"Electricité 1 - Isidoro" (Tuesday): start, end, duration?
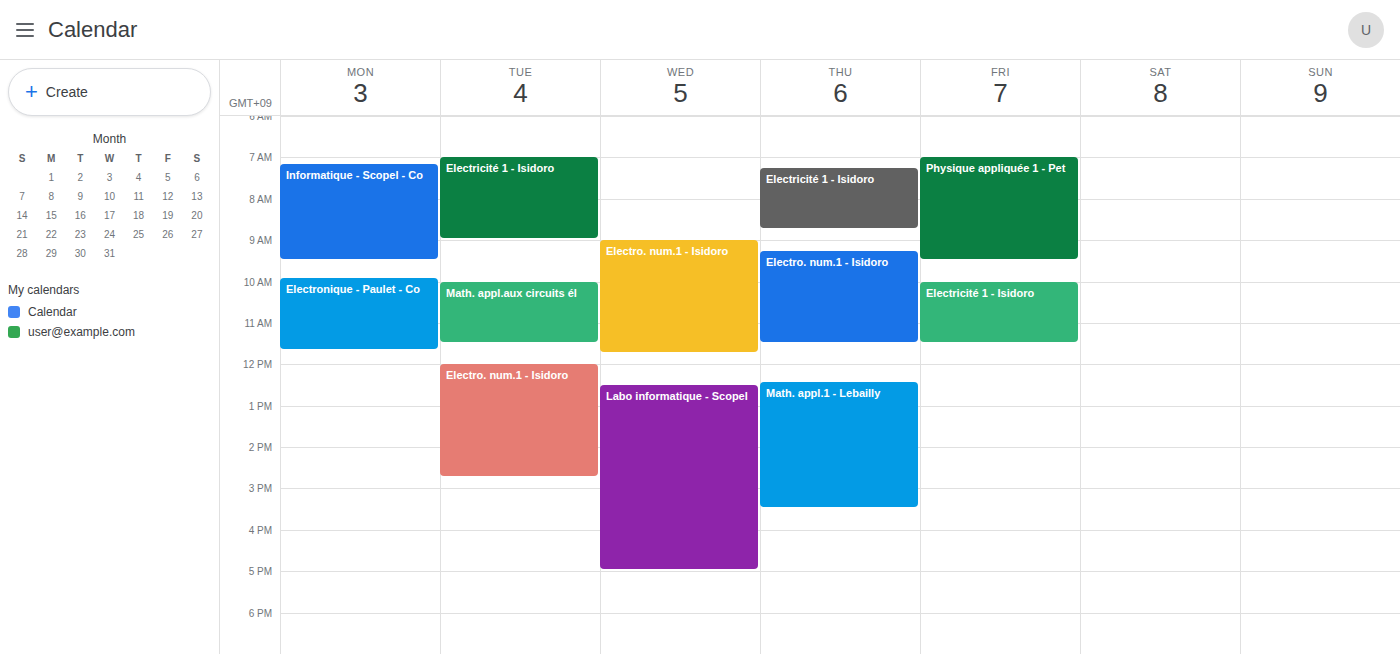
7:00 AM to 9:00 AM, 2 hours